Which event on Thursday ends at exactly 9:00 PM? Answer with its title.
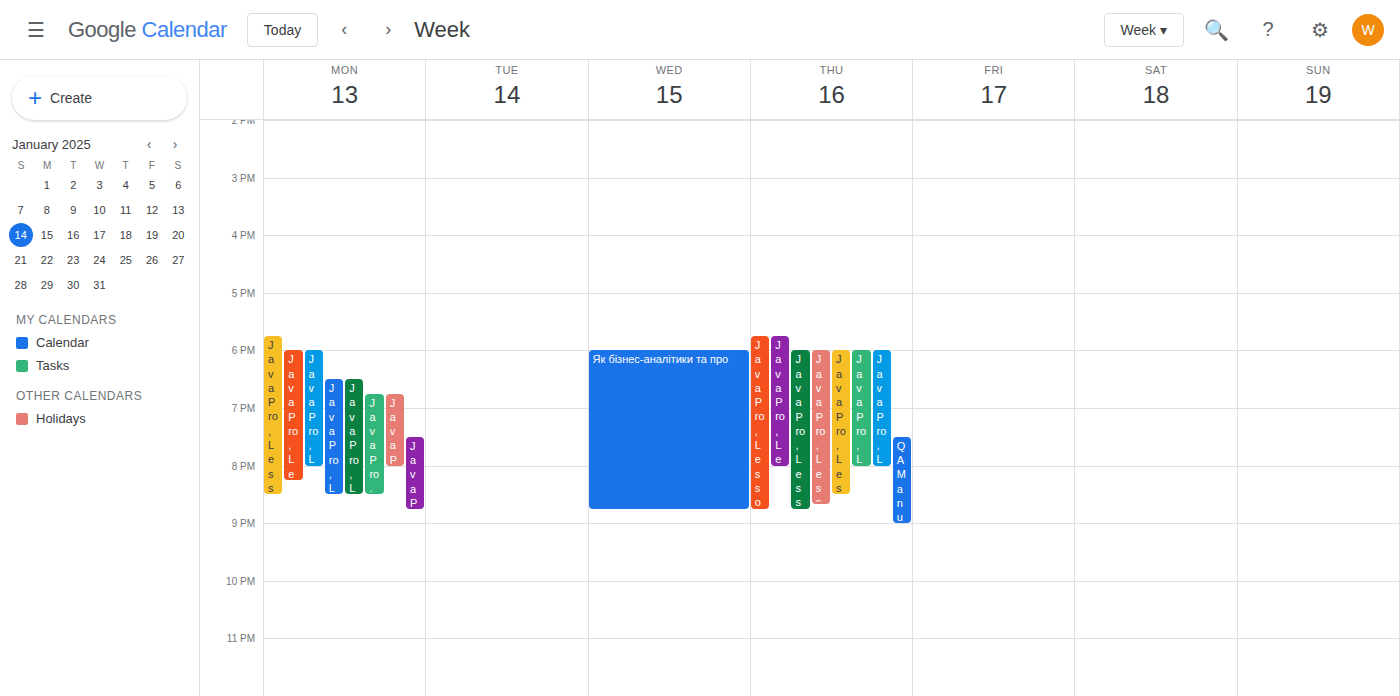
"QA Manual, Interview"